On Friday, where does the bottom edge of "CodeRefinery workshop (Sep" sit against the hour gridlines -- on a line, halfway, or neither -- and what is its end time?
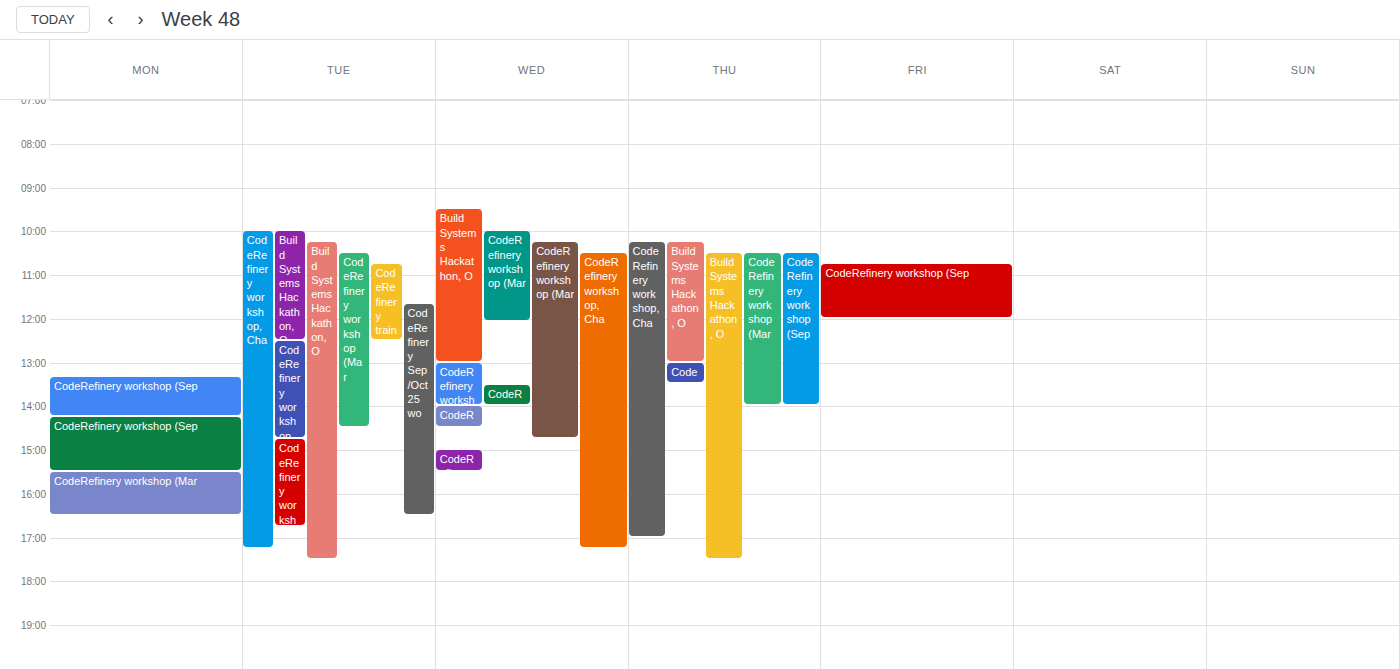
12:00 -- exactly on the 12:00 line.